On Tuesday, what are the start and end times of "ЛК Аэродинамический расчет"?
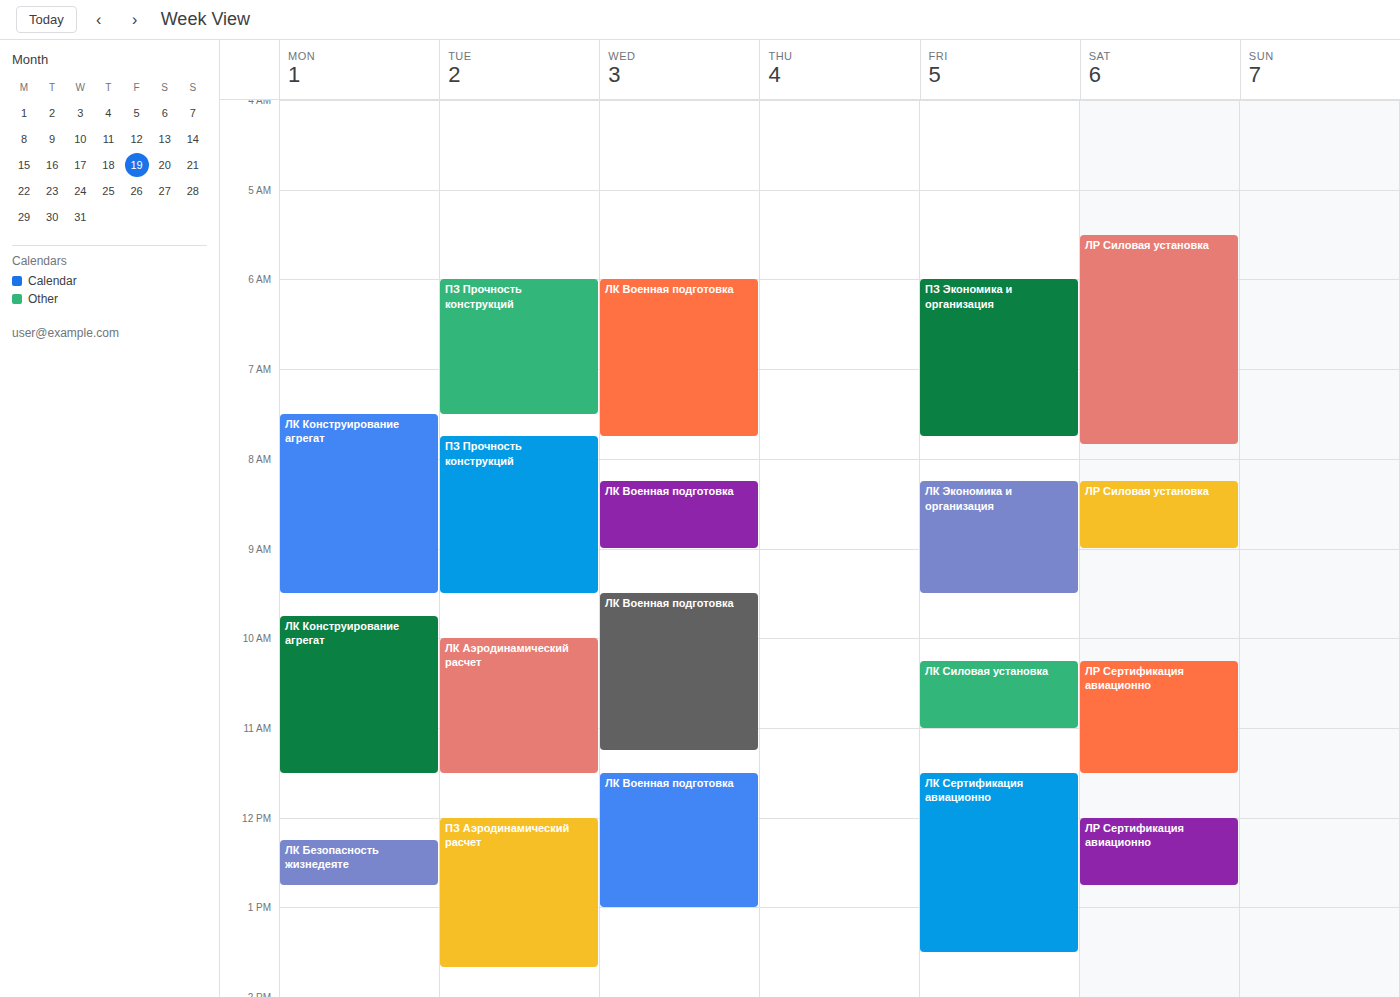
10:00 AM to 11:30 AM